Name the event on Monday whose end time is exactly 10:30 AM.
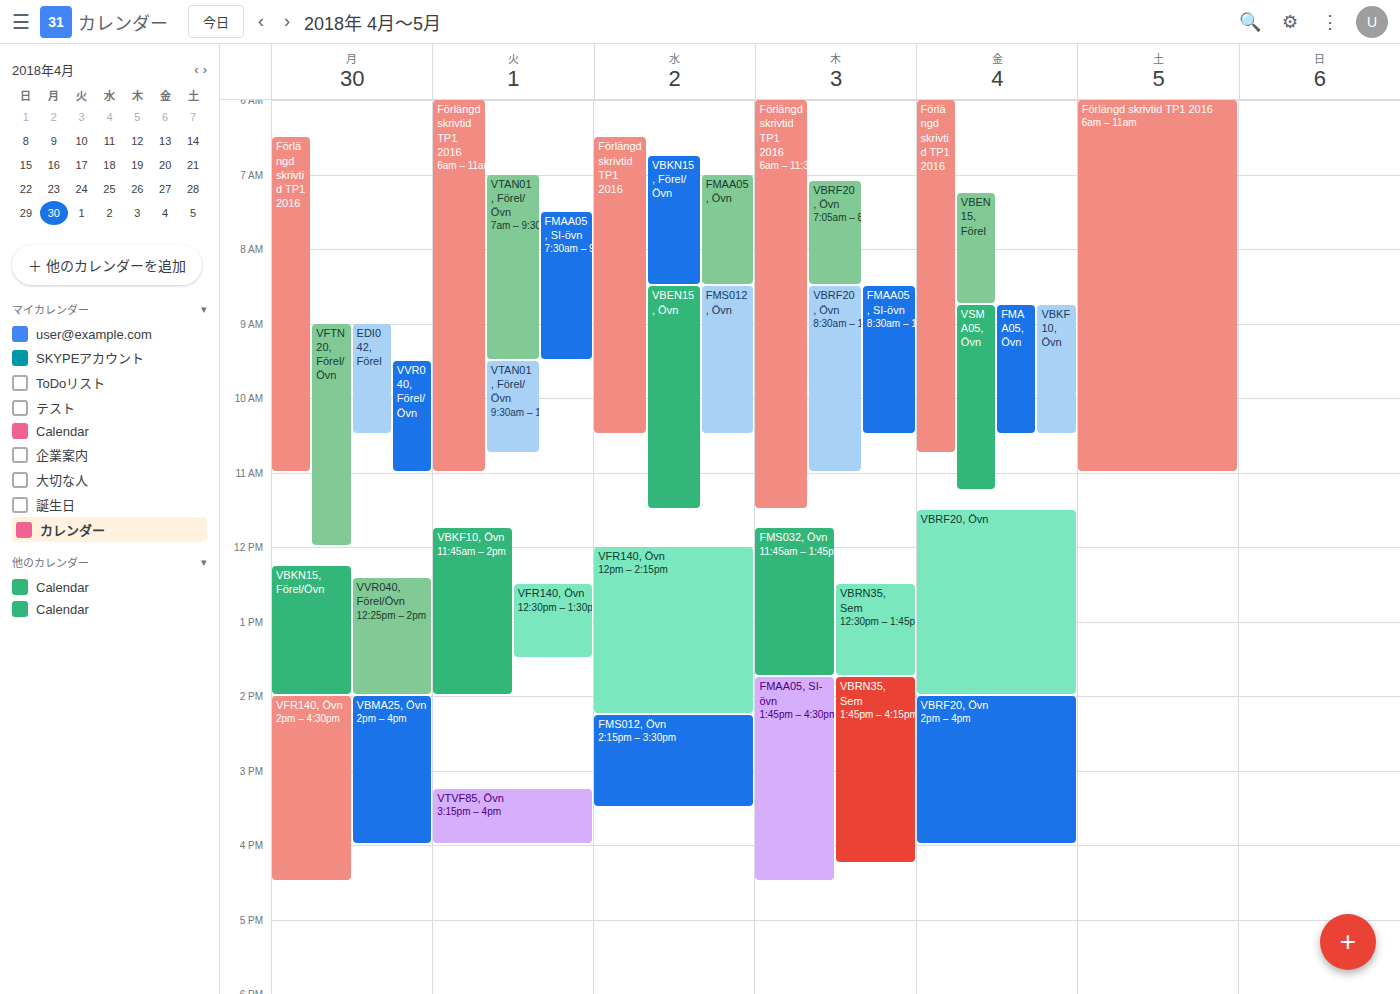
"EDI042, Förel"